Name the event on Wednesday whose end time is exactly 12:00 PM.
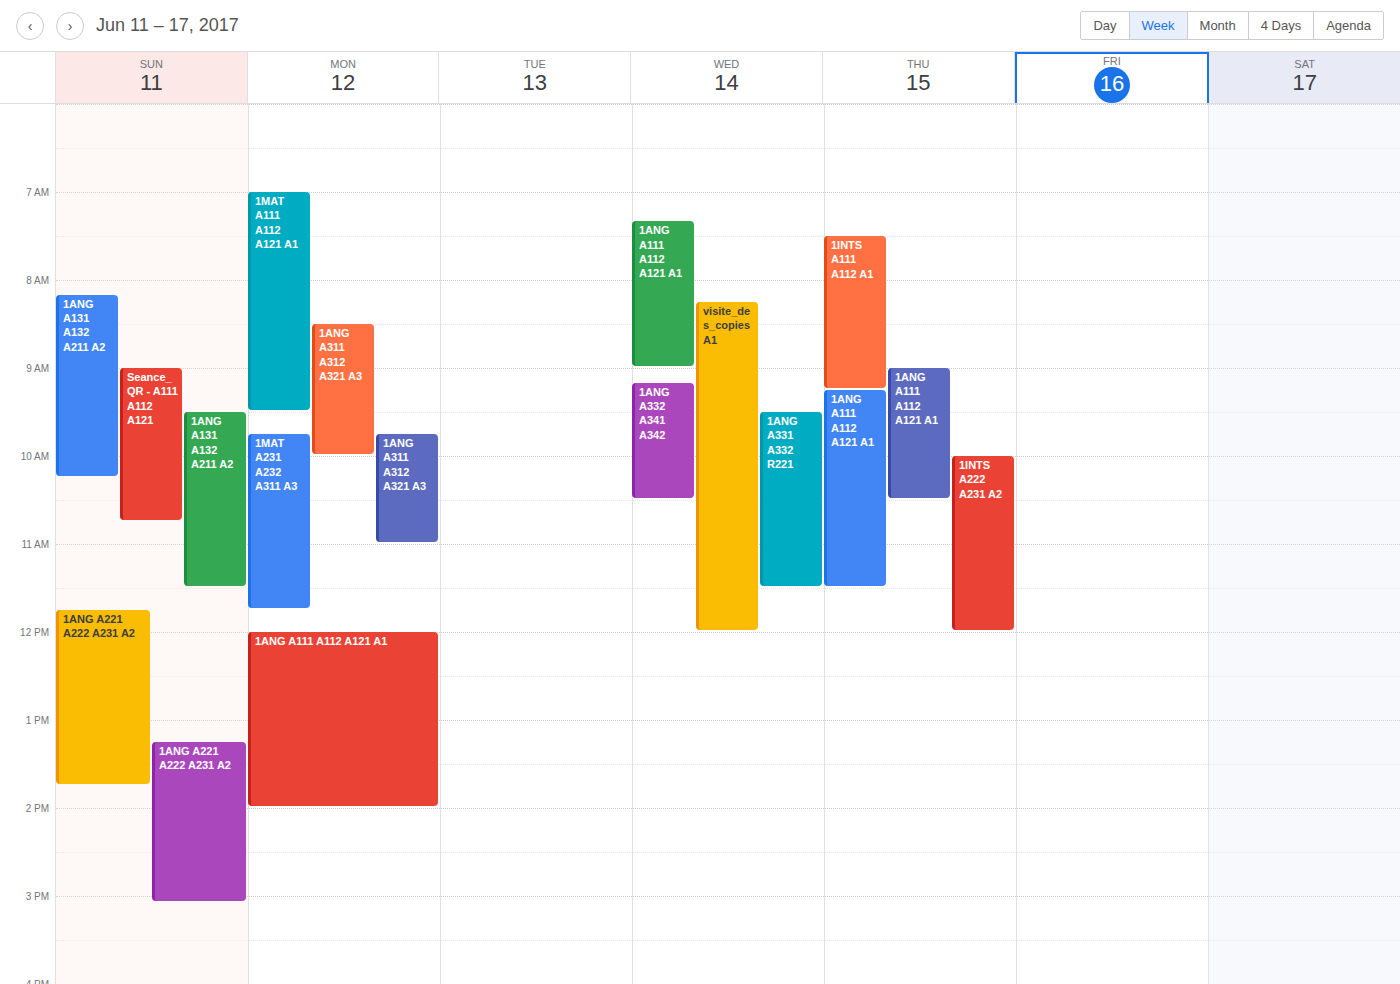
"visite_des_copies A1"